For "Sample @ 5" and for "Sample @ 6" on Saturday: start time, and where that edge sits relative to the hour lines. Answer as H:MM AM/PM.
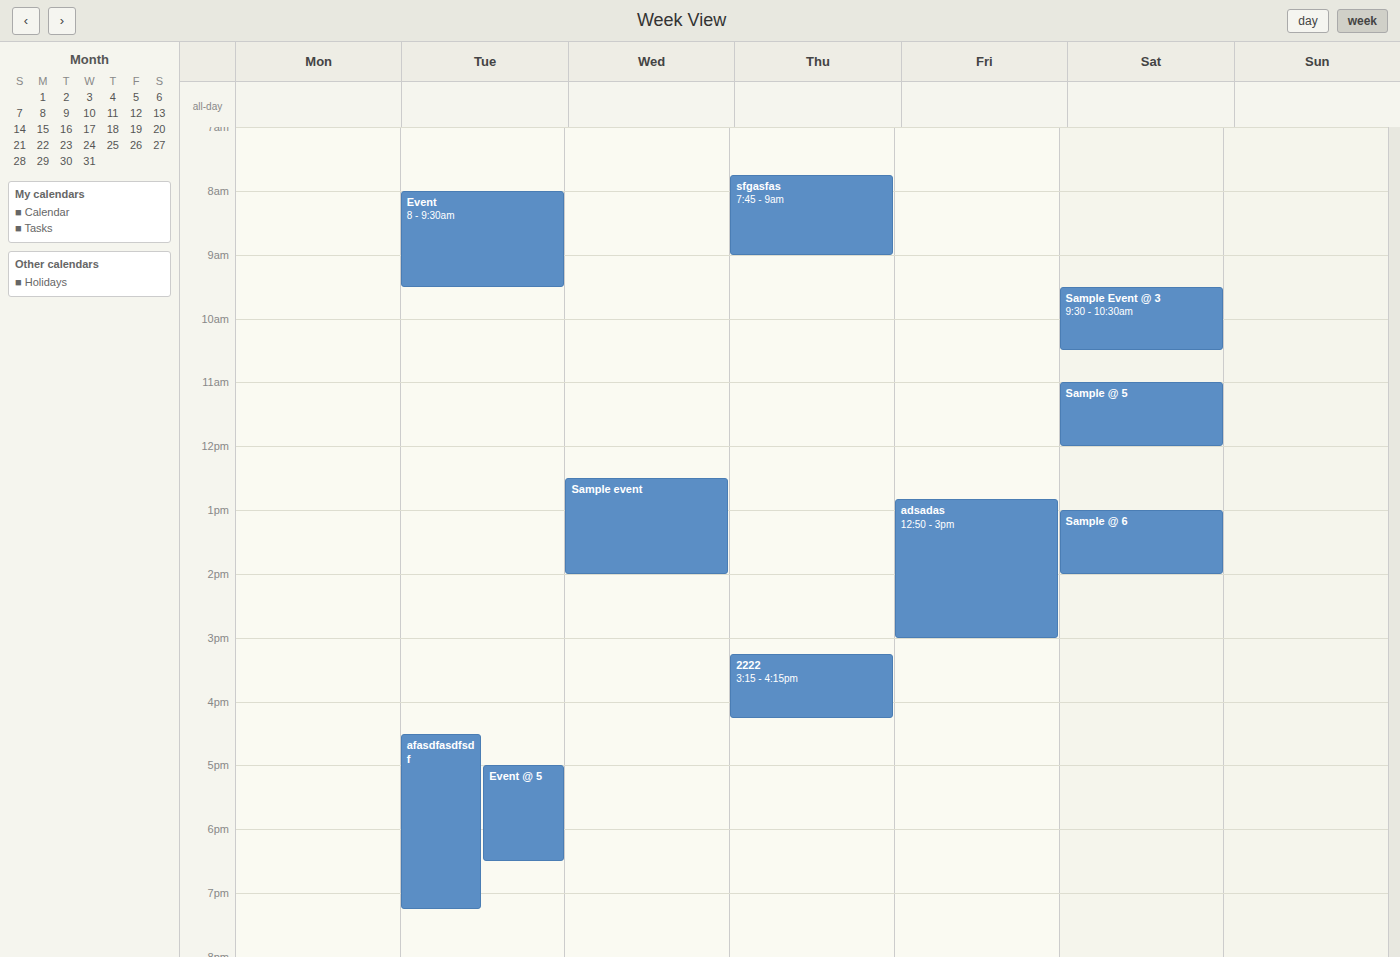
"Sample @ 5": 11:00 AM, exactly on the 11 AM line. "Sample @ 6": 1:00 PM, exactly on the 1 PM line.